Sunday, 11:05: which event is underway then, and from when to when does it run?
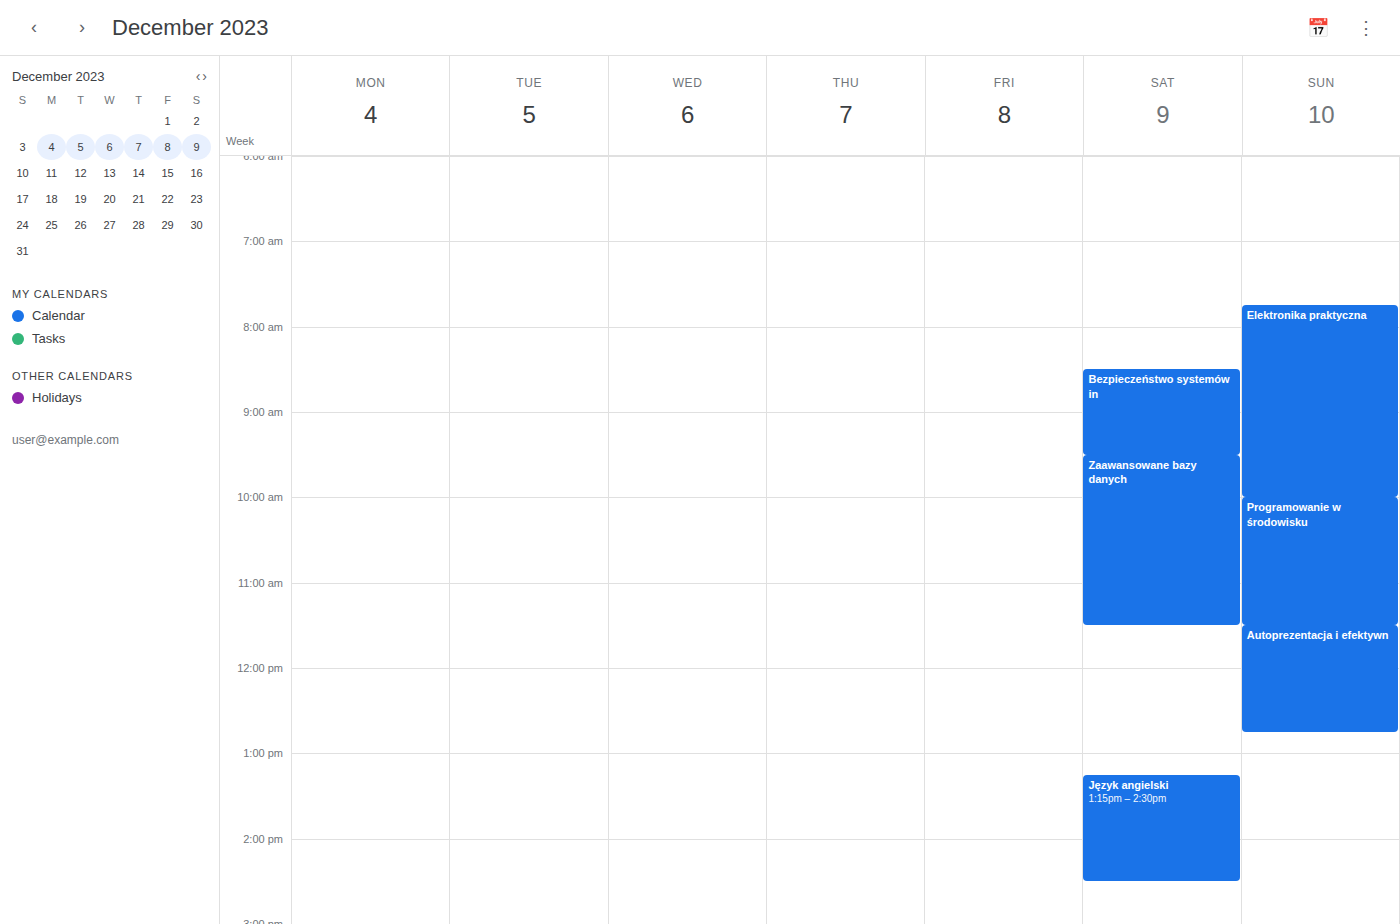
"Programowanie w środowisku", 10:00 to 11:30